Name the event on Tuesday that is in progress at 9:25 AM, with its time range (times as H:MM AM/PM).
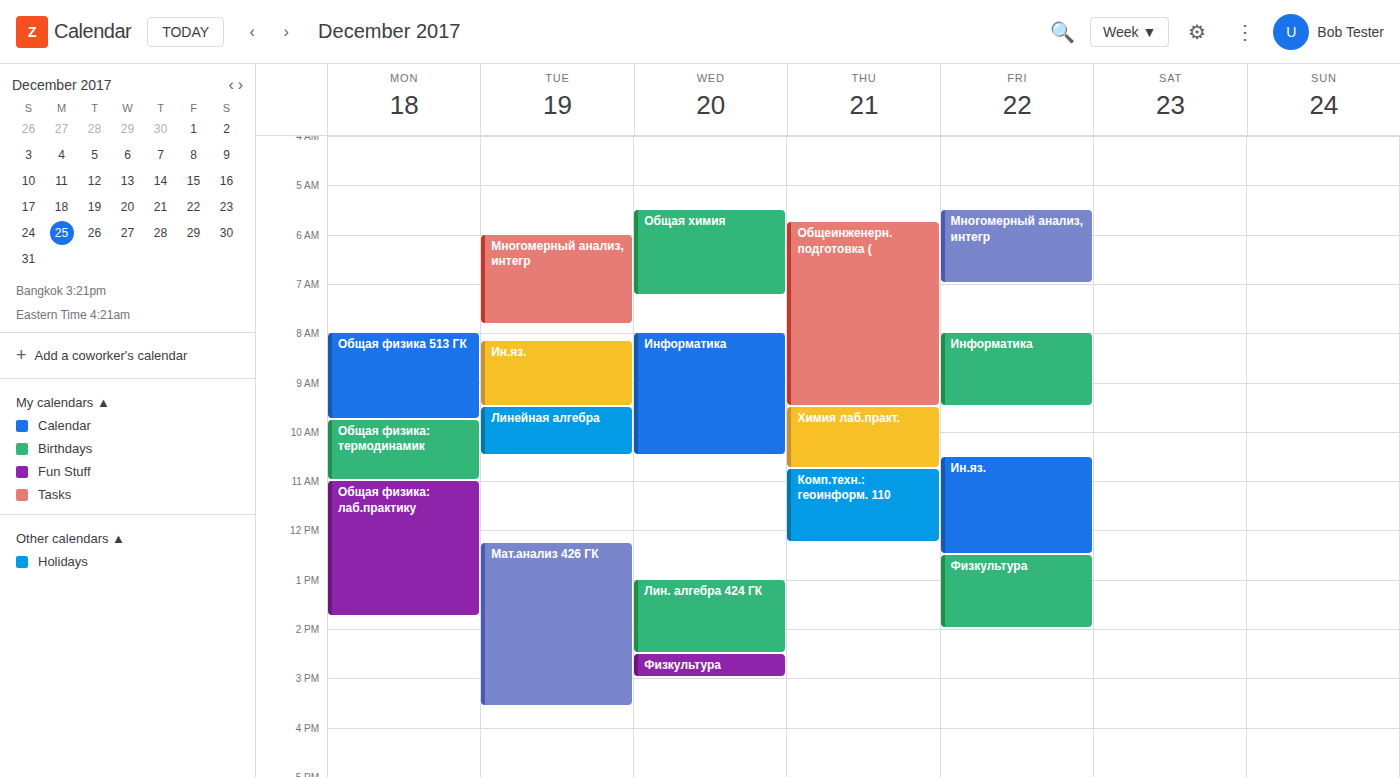
"Ин.яз.", 8:10 AM to 9:30 AM